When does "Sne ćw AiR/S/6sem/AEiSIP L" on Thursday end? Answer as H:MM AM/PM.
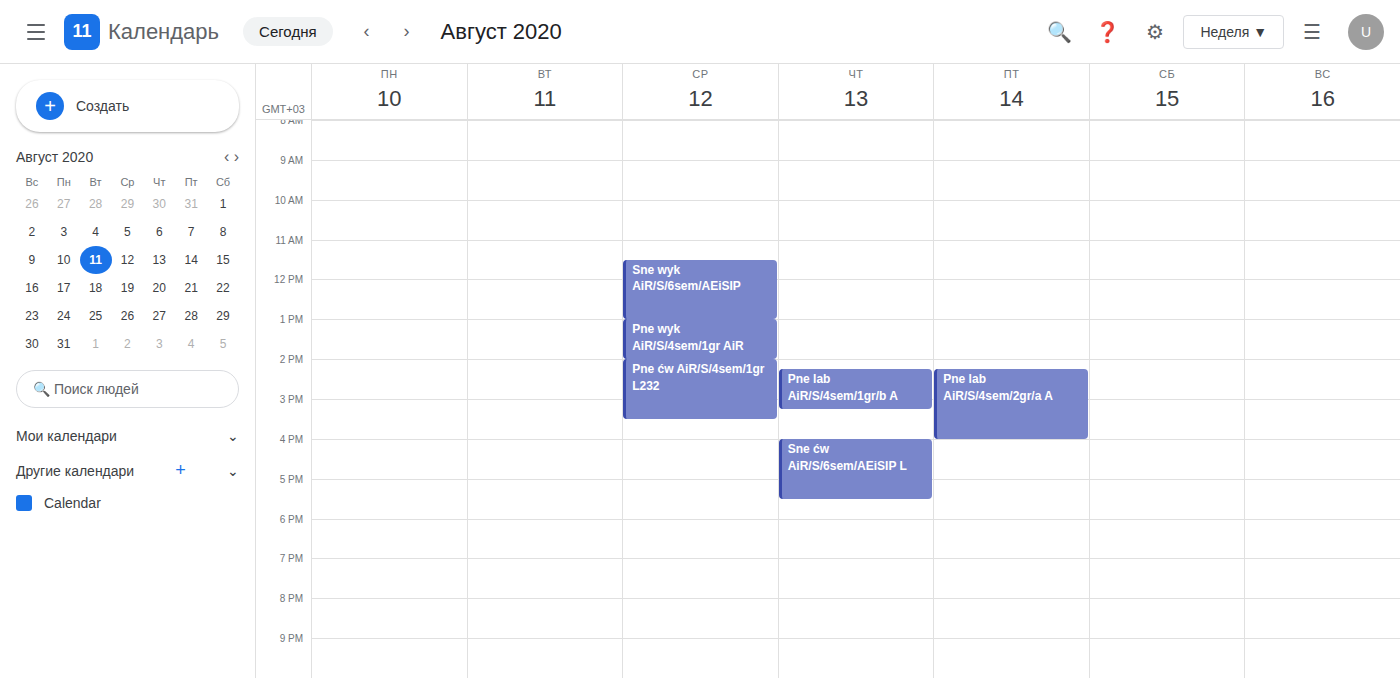
5:30 PM